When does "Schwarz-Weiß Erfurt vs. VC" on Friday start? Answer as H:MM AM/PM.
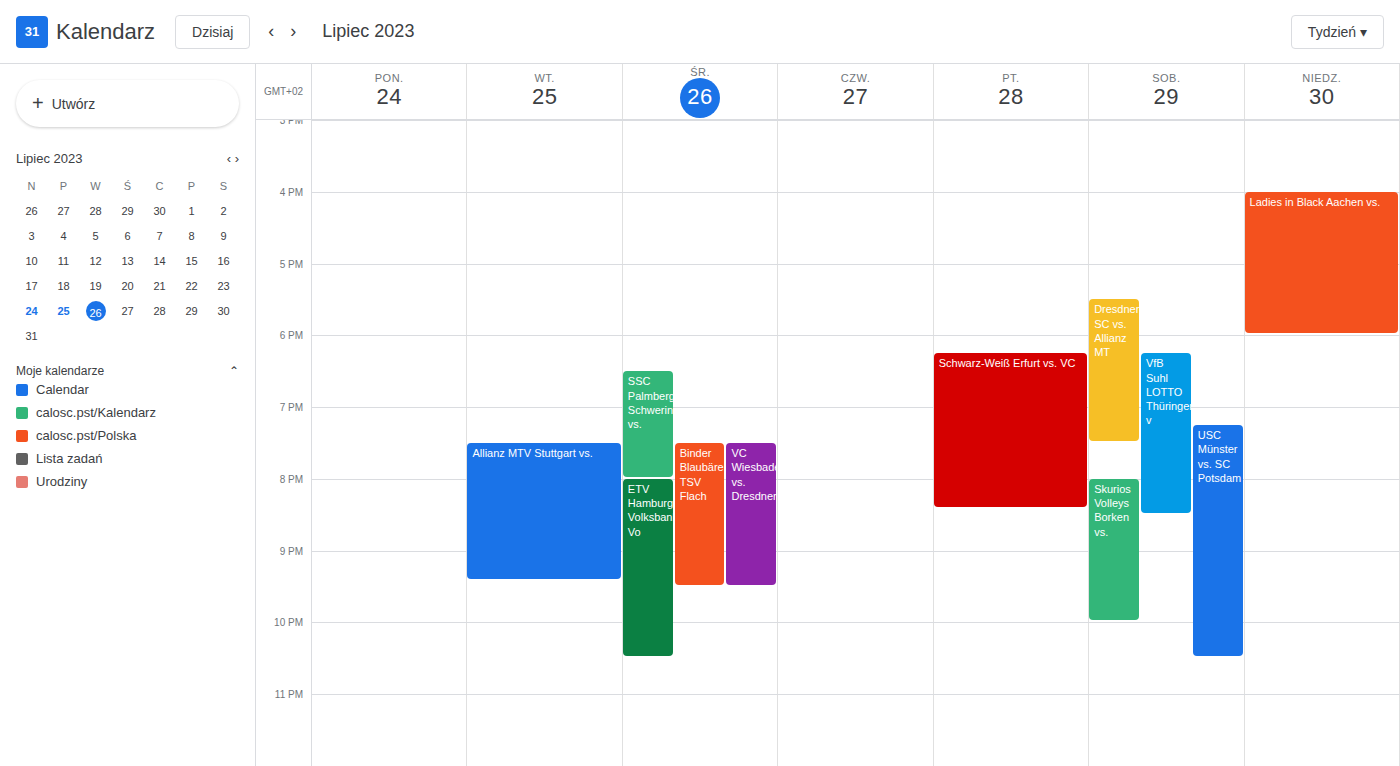
6:15 PM